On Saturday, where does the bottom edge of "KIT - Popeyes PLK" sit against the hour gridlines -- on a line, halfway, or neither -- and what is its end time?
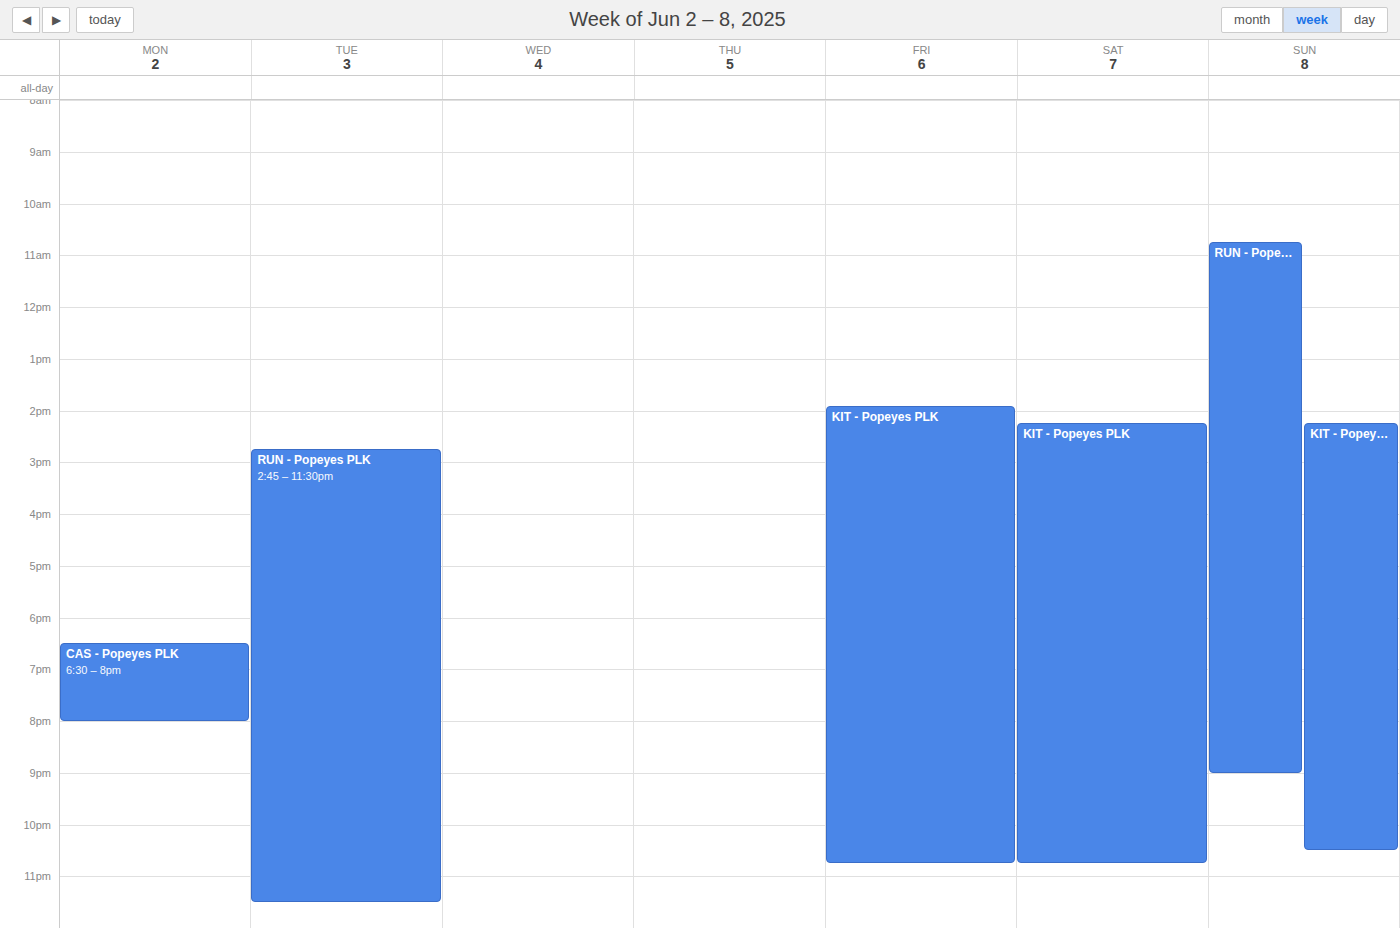
10:45 PM -- neither: three quarters of the way from the 10 PM line to the 11 PM line.